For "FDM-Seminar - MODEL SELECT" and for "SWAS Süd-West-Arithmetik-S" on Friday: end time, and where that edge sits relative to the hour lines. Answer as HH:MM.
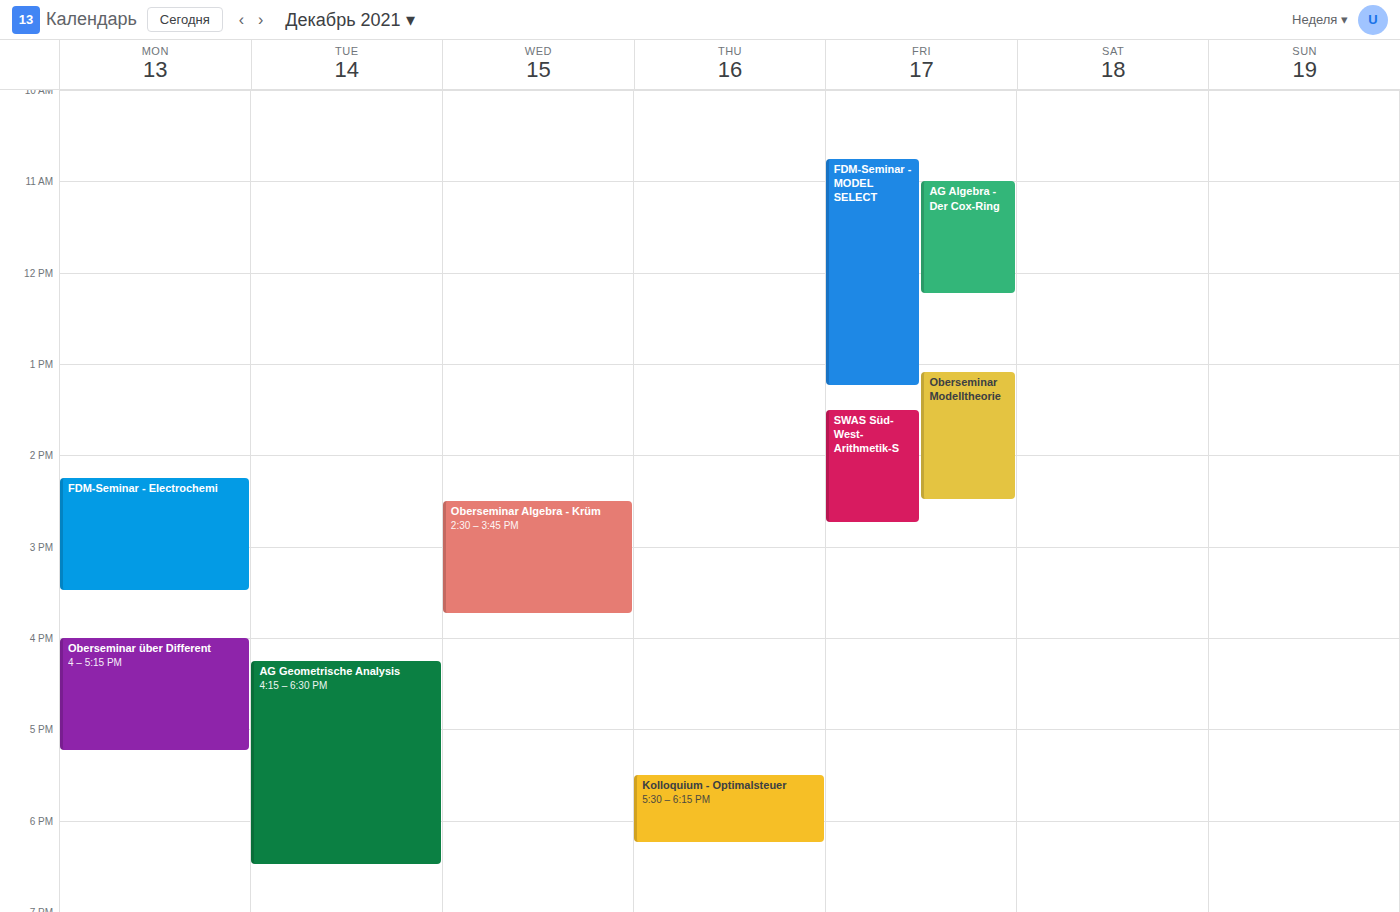
"FDM-Seminar - MODEL SELECT": 13:15, neither: a quarter of the way from the 13:00 line to the 14:00 line. "SWAS Süd-West-Arithmetik-S": 14:45, neither: three quarters of the way from the 14:00 line to the 15:00 line.